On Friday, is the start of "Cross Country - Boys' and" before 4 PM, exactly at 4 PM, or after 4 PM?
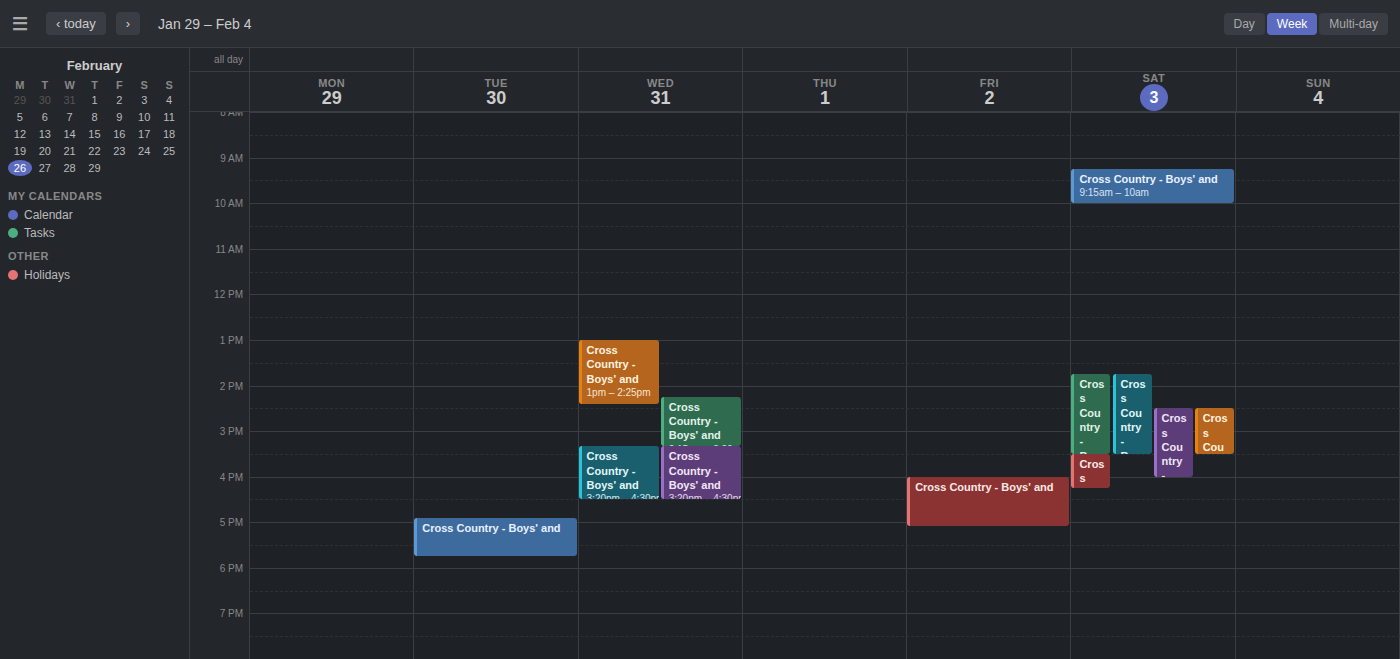
4:00 PM -- exactly at 4 PM, on the 4 PM line.